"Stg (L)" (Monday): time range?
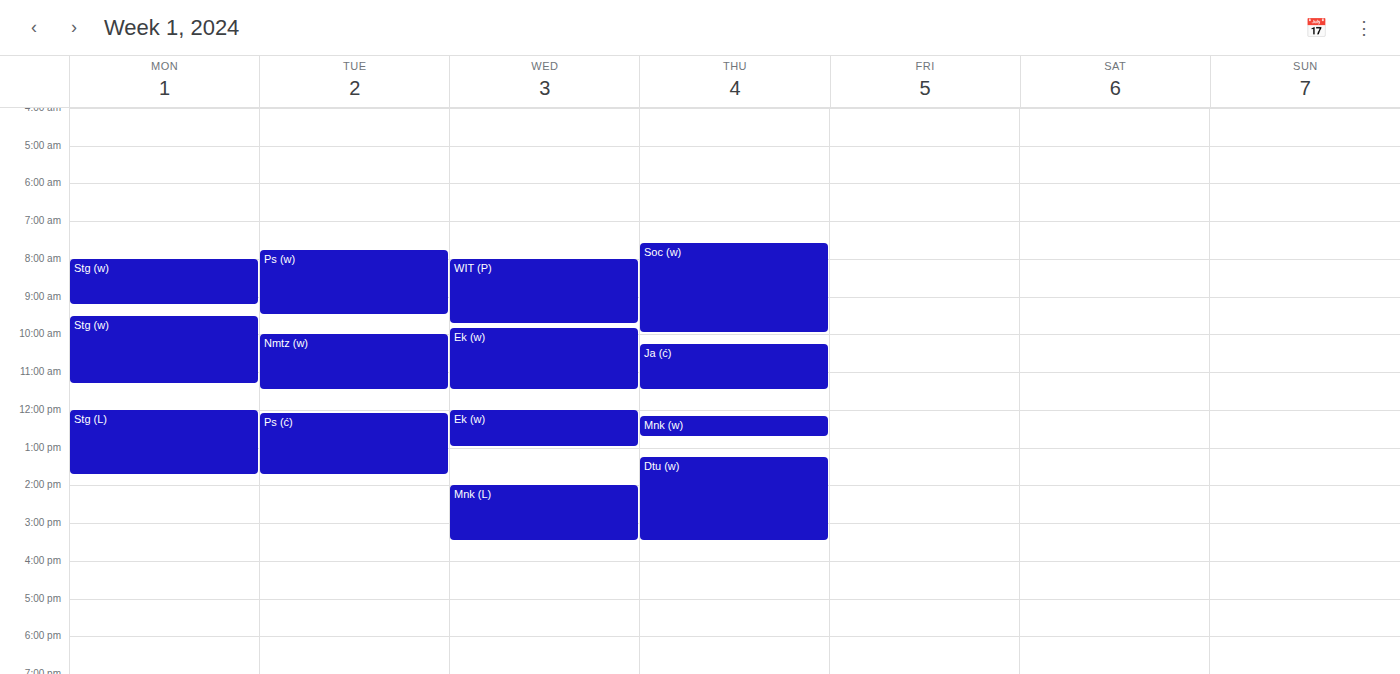
12:00 PM to 1:45 PM